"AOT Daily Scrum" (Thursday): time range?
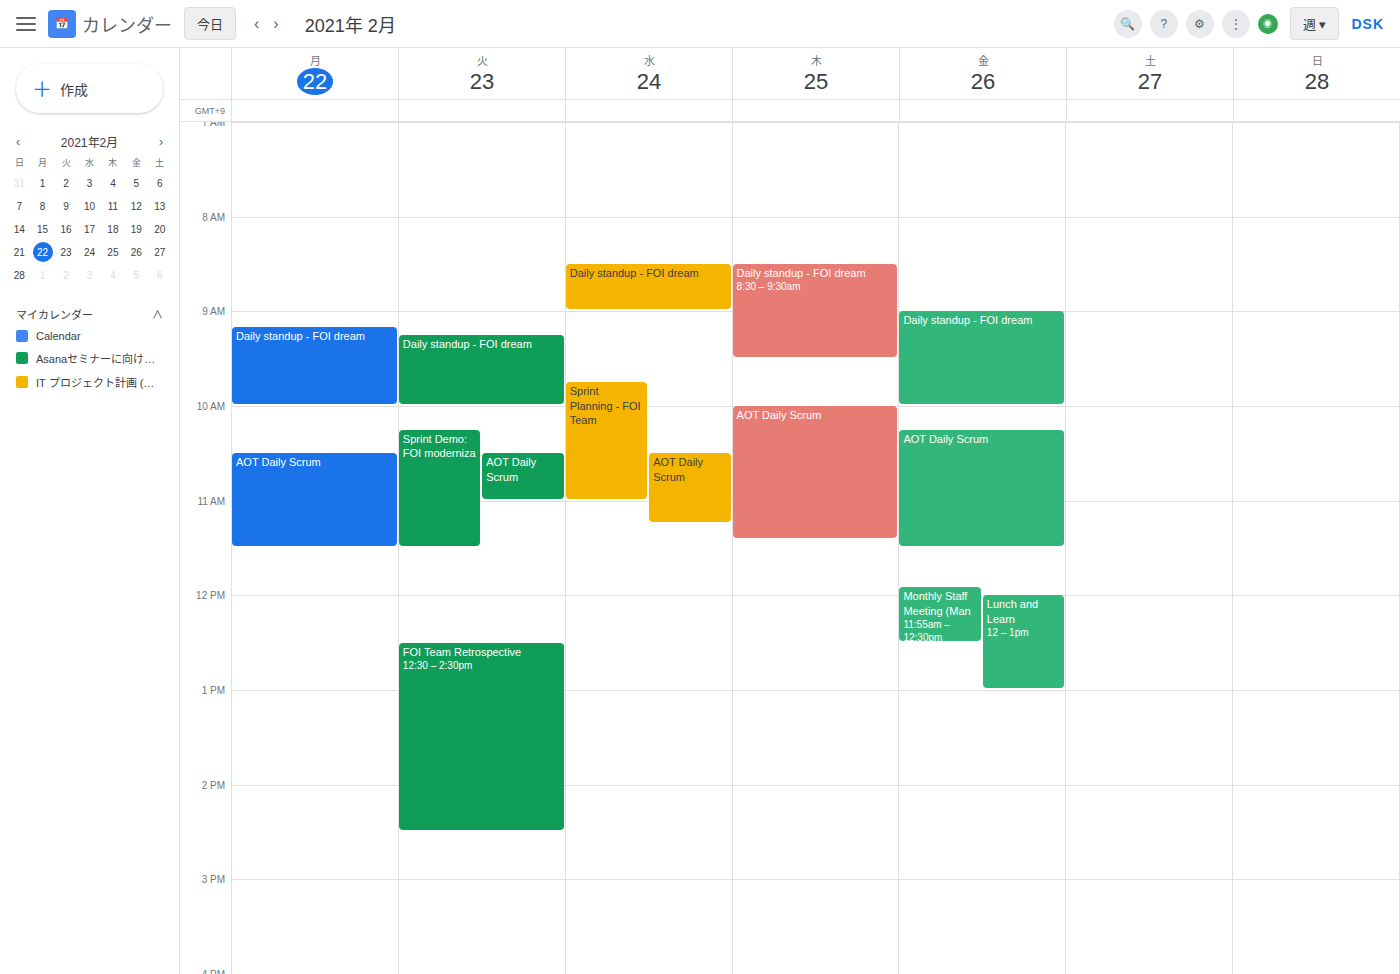
10:00 AM to 11:25 AM